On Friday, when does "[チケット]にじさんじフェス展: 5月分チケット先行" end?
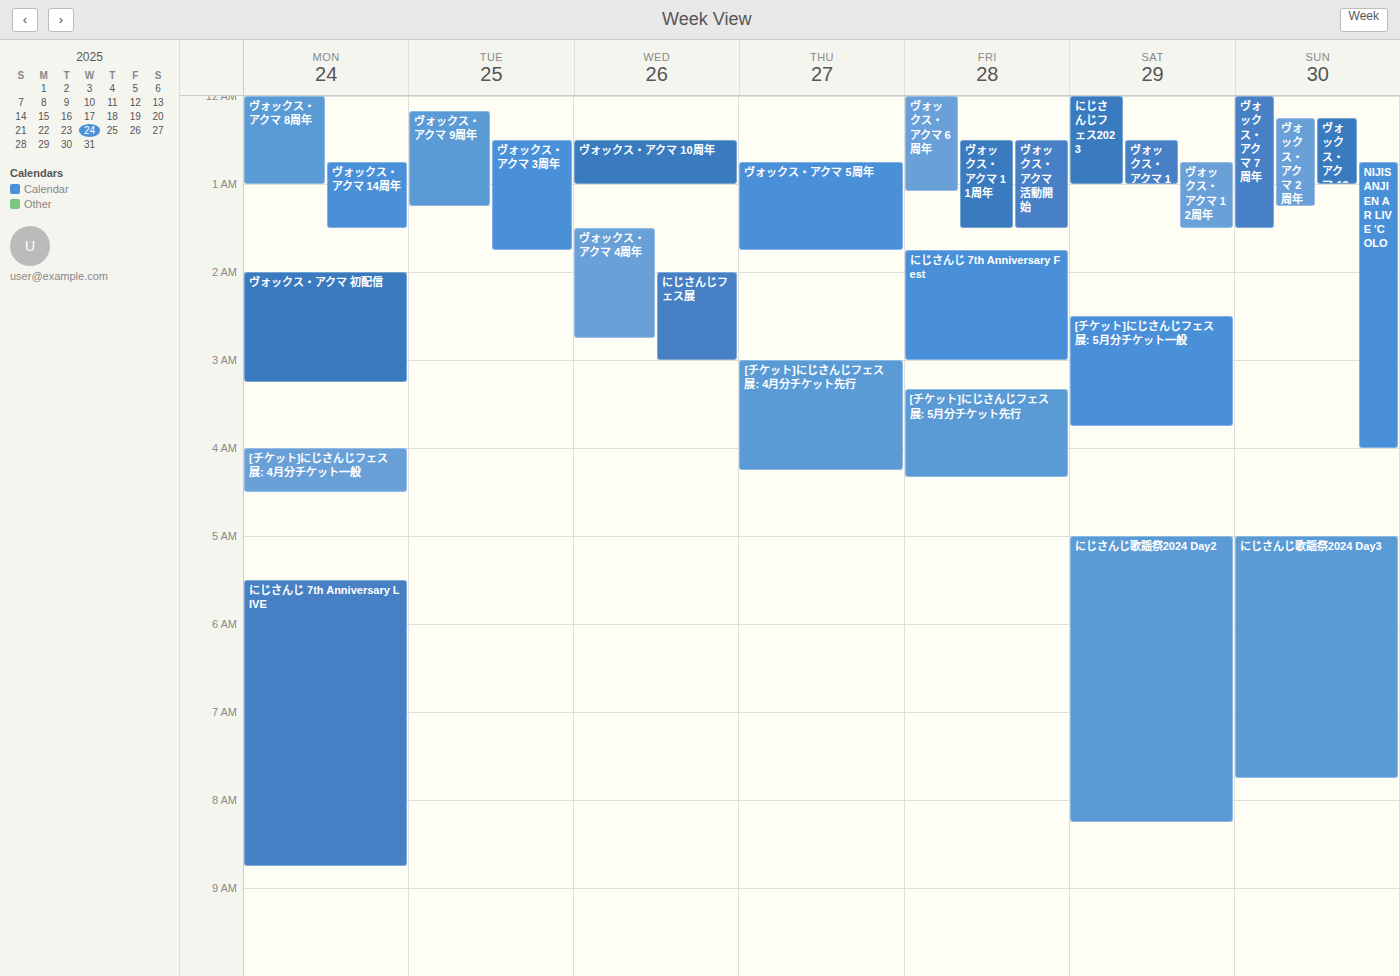
4:20 AM